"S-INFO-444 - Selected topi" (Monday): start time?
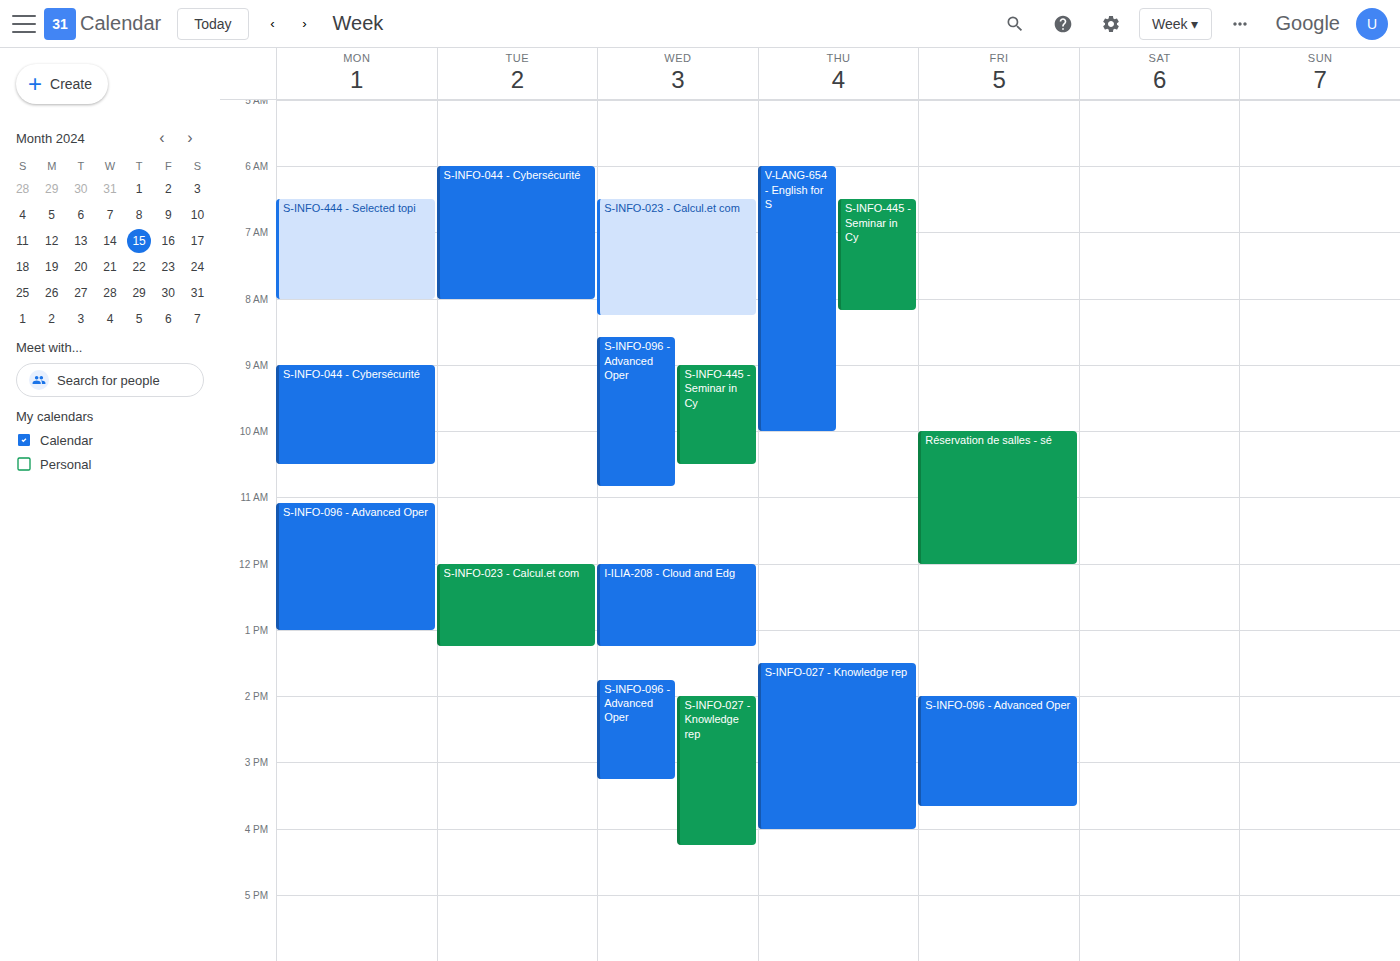
6:30 AM